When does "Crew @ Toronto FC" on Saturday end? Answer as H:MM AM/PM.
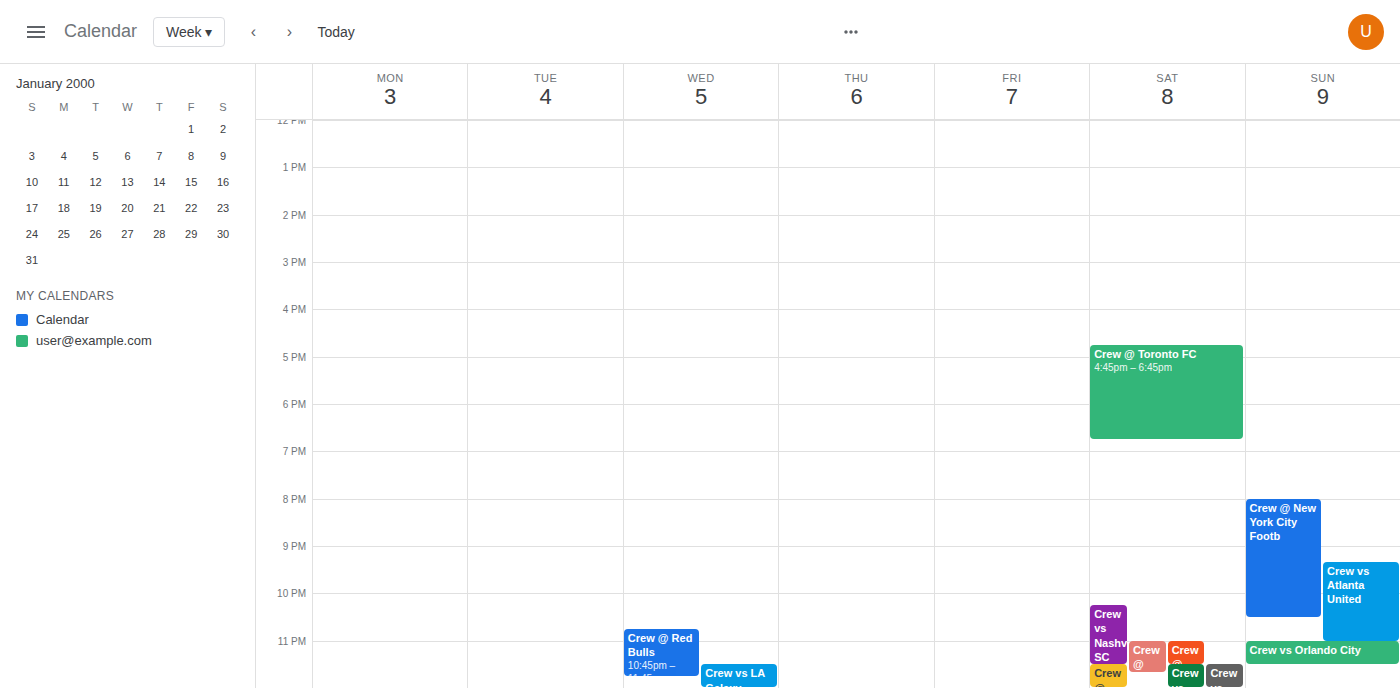
6:45 PM